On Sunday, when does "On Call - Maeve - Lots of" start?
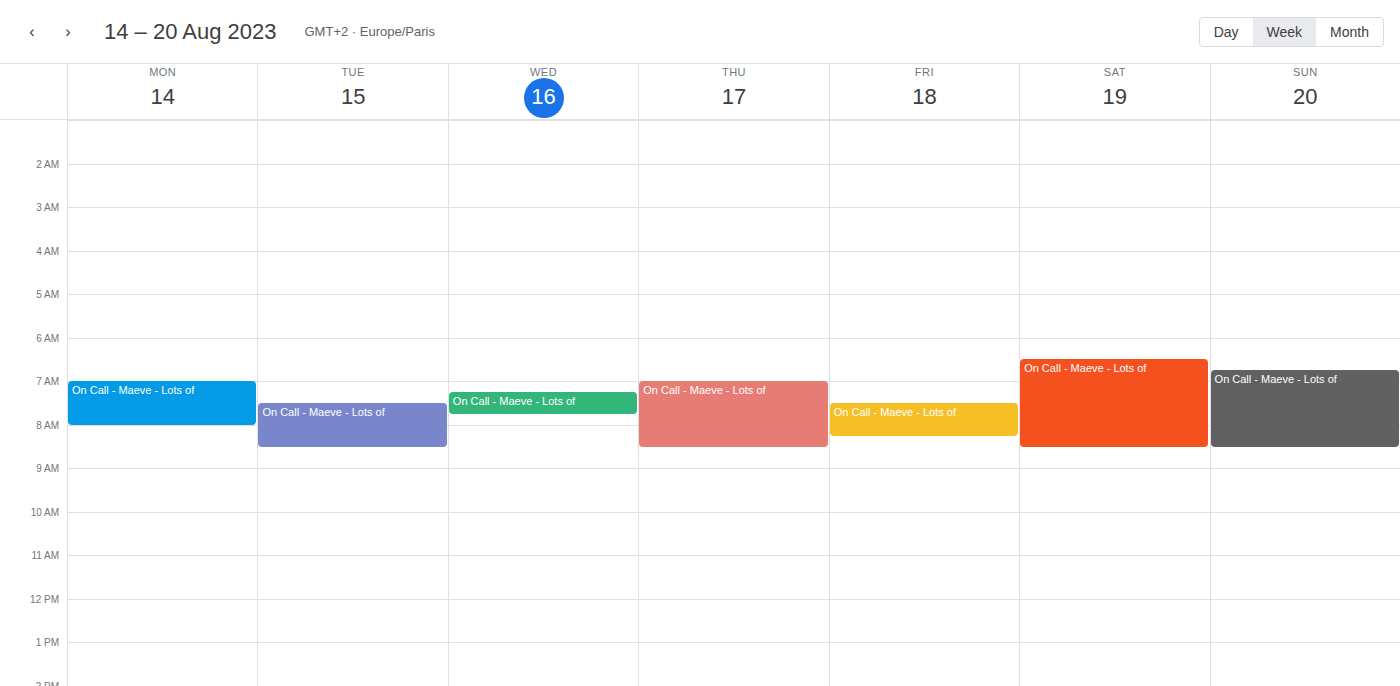
6:45 AM